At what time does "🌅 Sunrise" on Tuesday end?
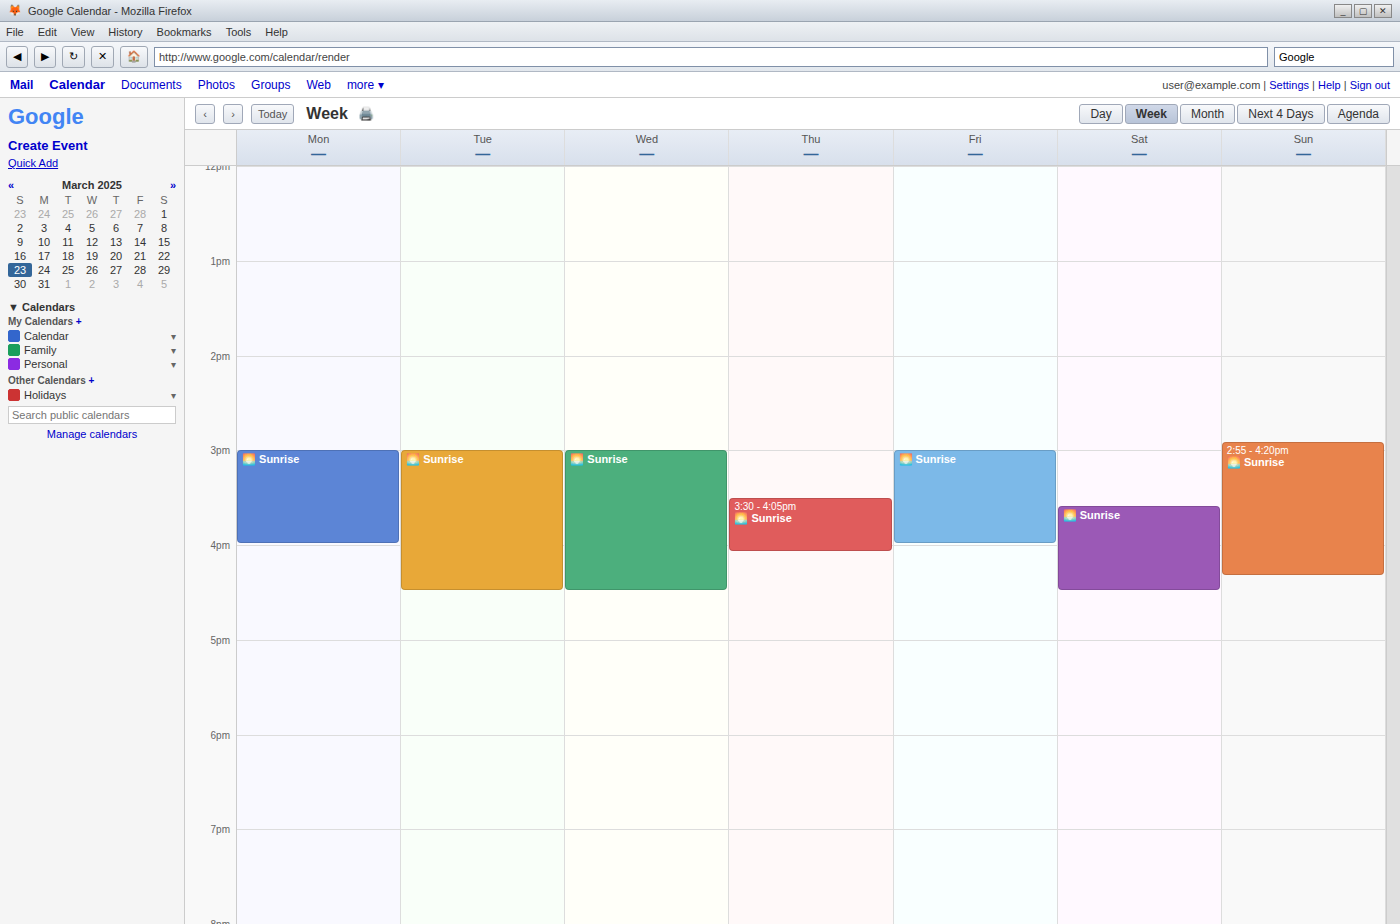
4:30 PM